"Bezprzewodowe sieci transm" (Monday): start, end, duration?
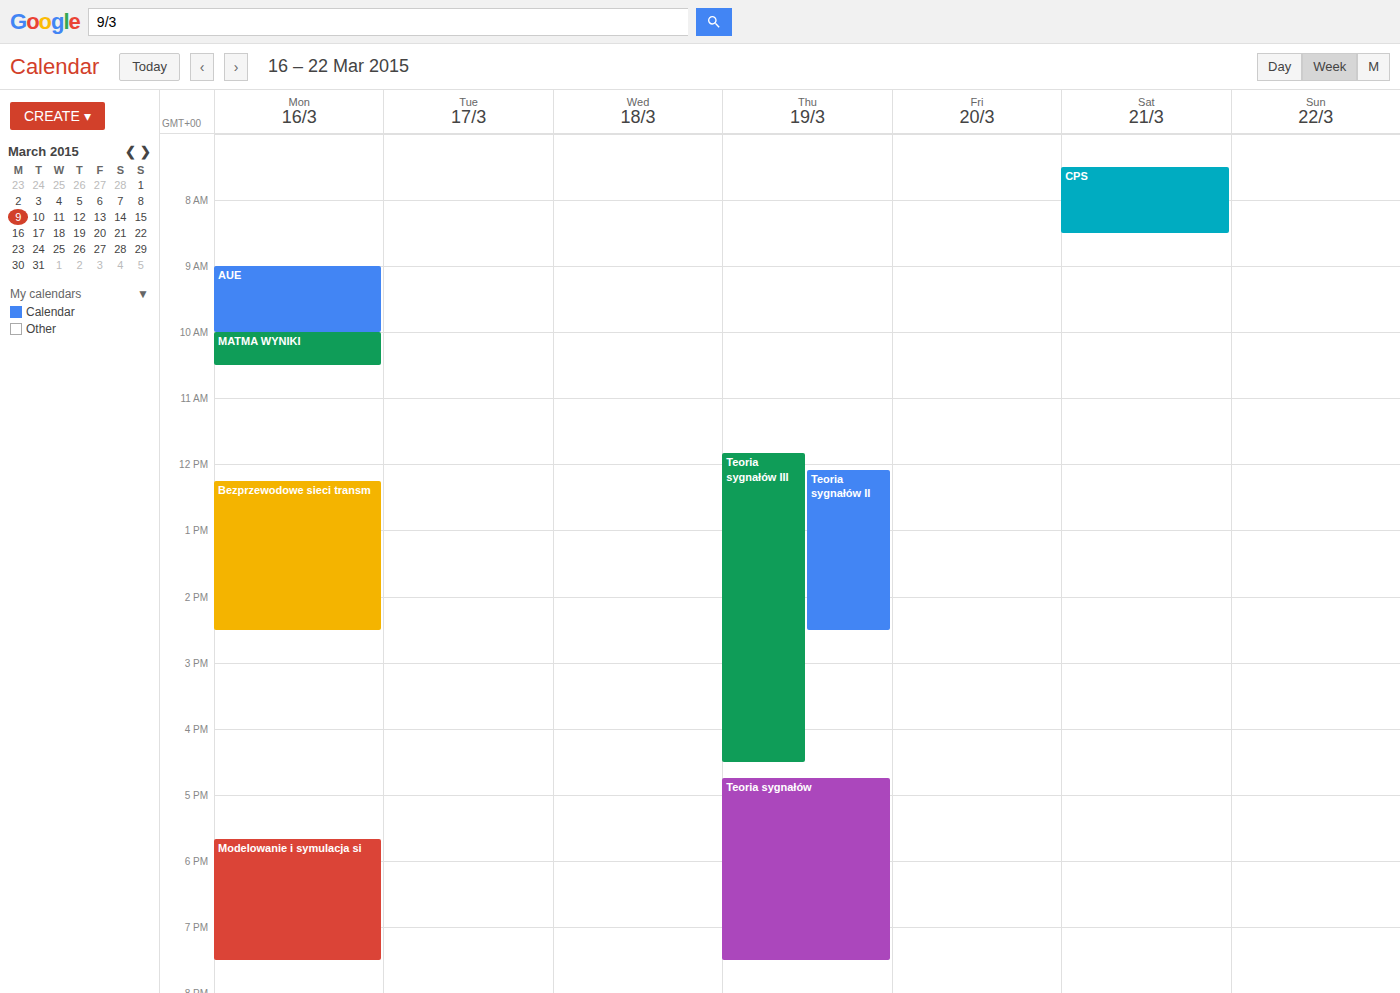
12:15 PM to 2:30 PM, 2 hours 15 minutes